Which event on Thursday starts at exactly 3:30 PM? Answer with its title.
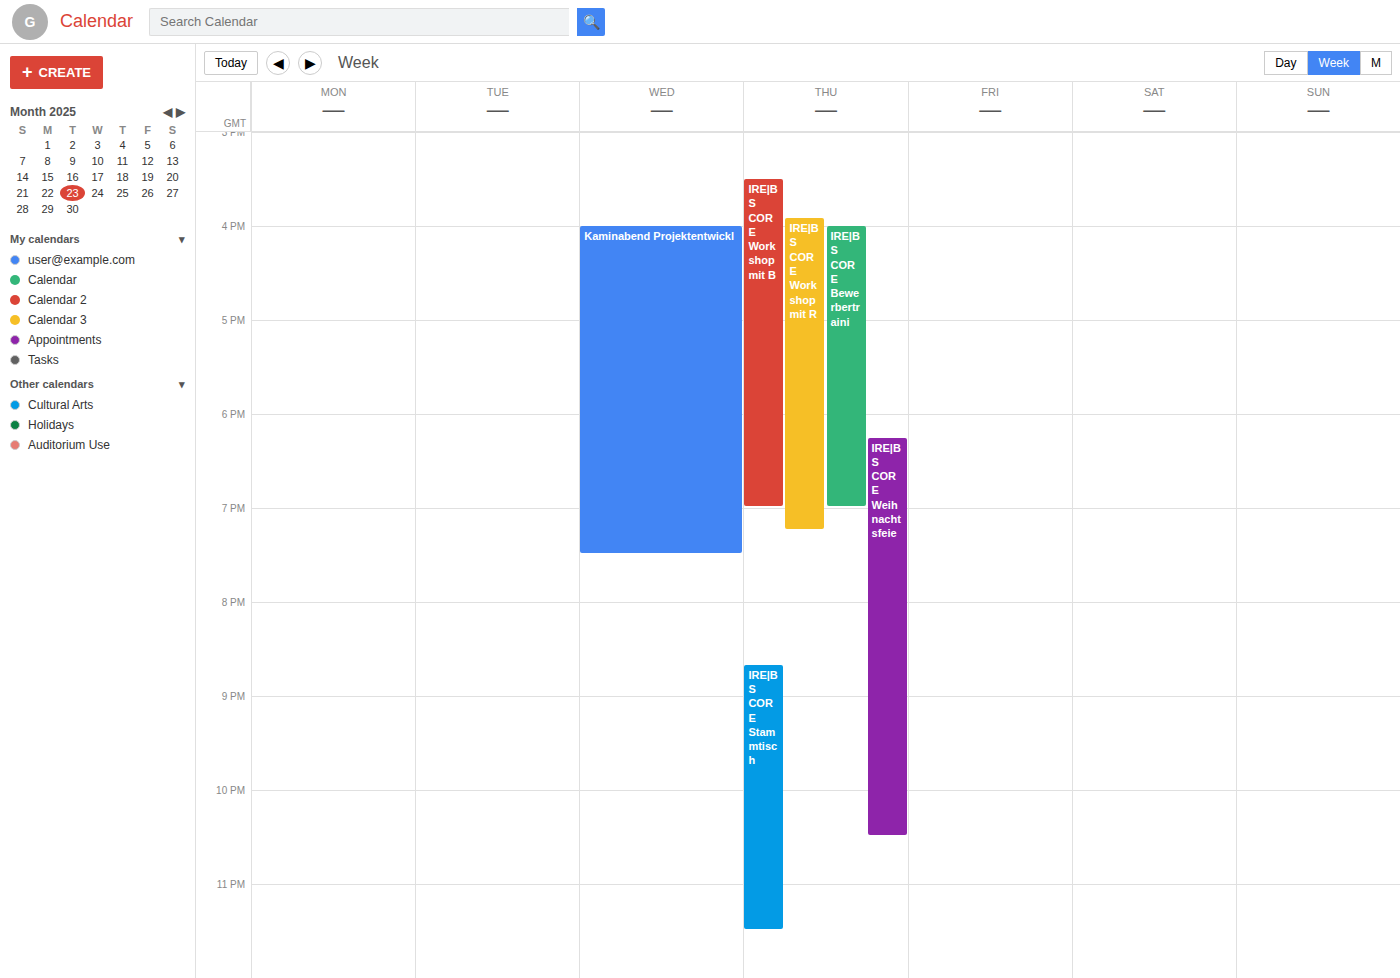
"IRE|BS CORE Workshop mit B"